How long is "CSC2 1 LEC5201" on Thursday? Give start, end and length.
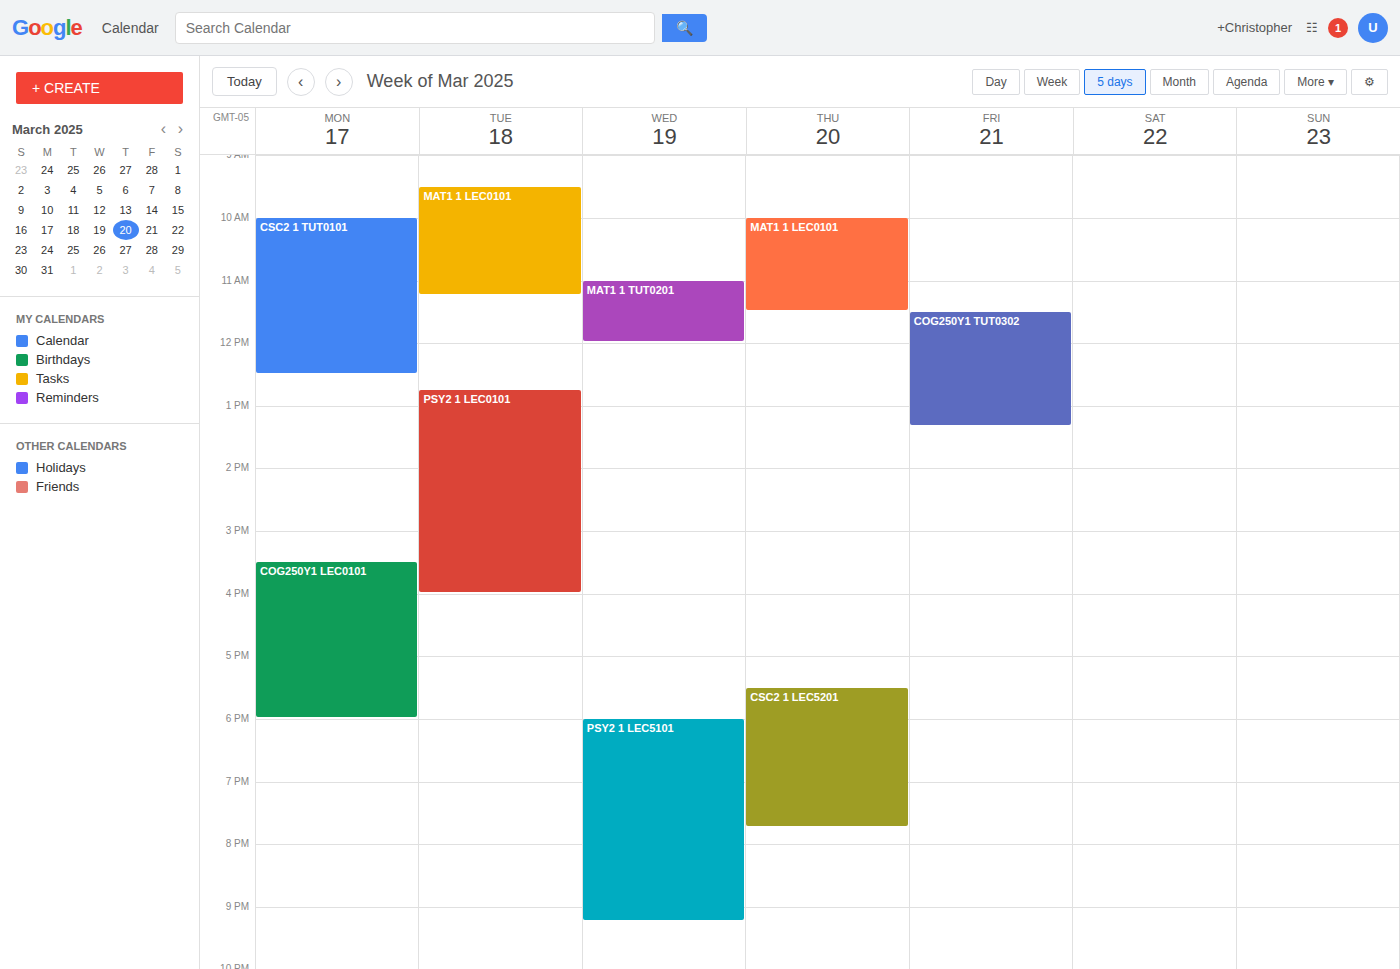
5:30 PM to 7:45 PM, 2 hours 15 minutes